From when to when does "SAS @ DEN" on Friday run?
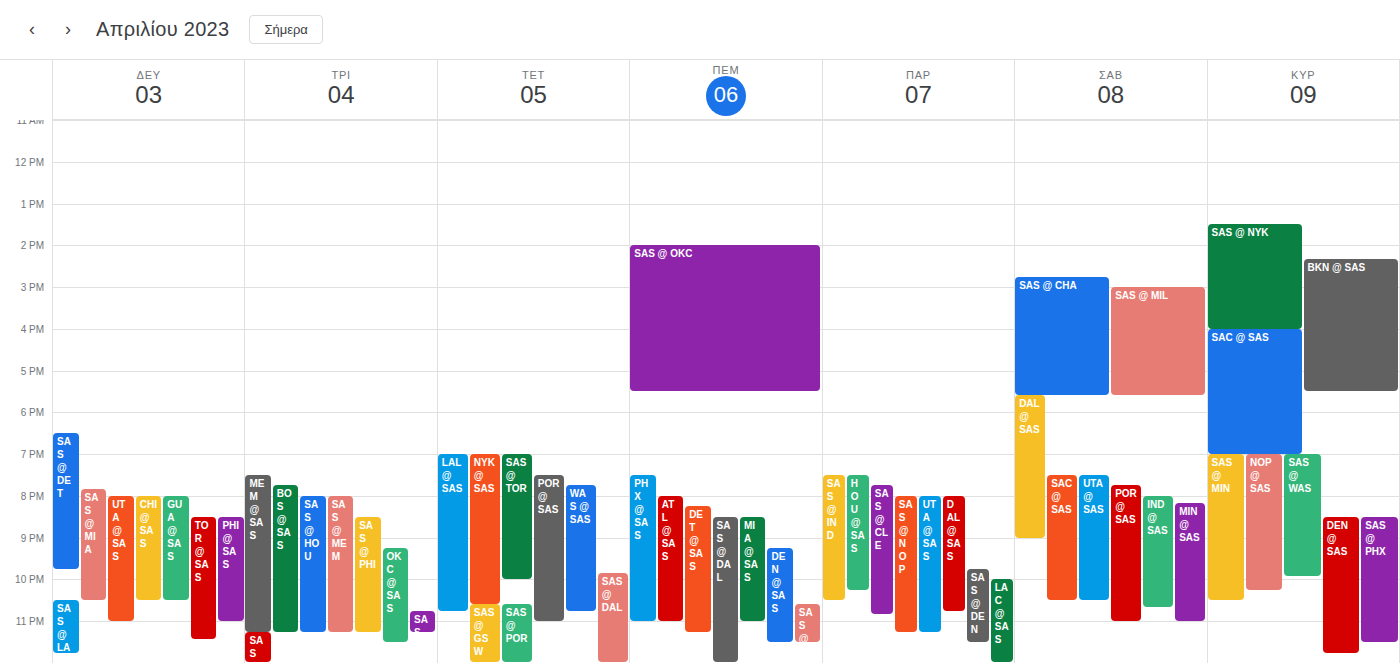
9:45 PM to 11:30 PM